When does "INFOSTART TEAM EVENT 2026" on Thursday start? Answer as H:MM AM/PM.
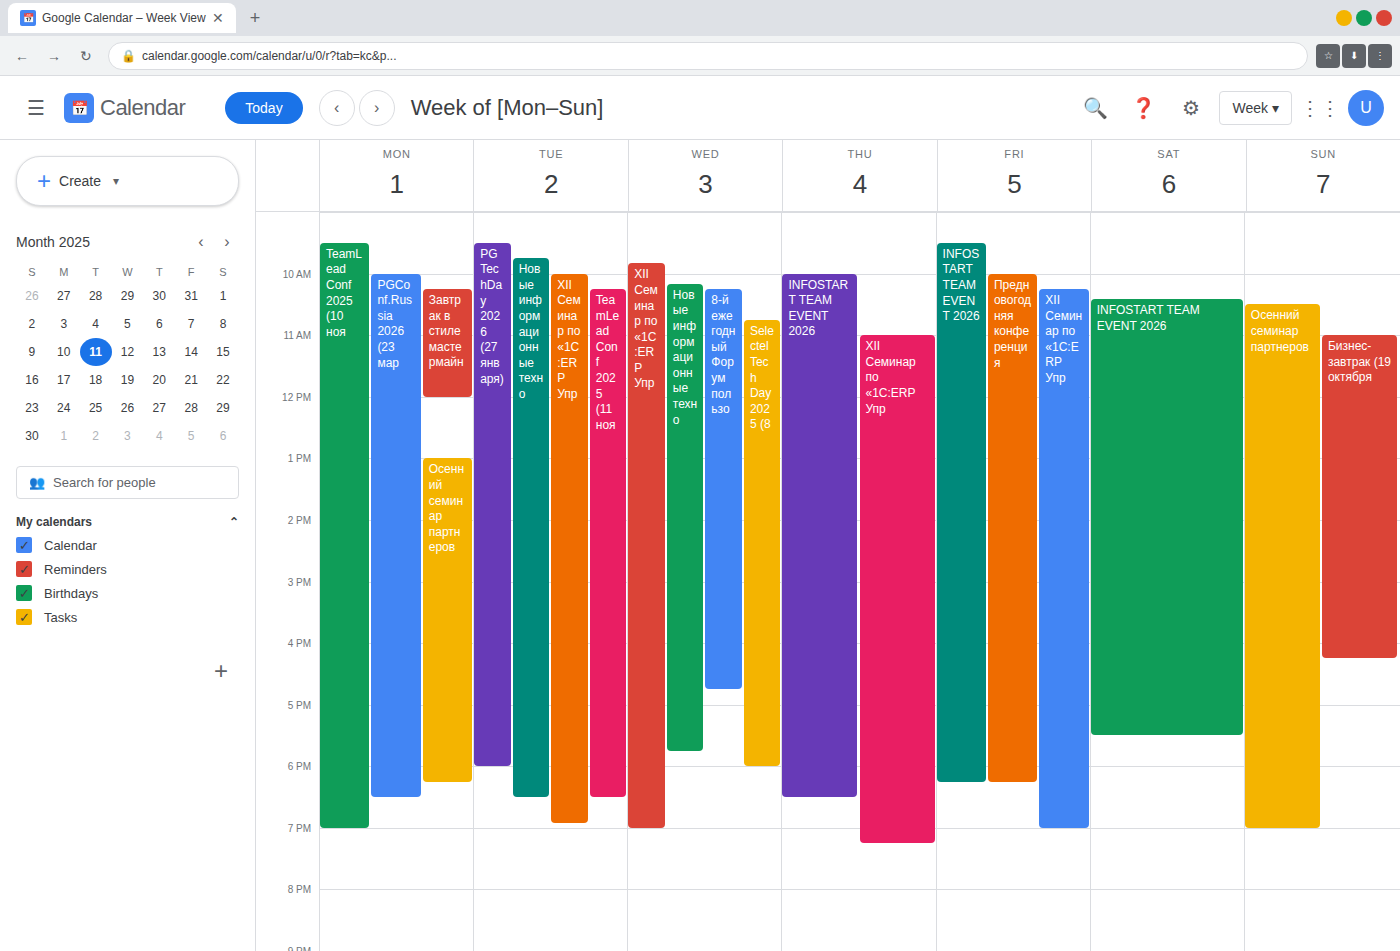
10:00 AM